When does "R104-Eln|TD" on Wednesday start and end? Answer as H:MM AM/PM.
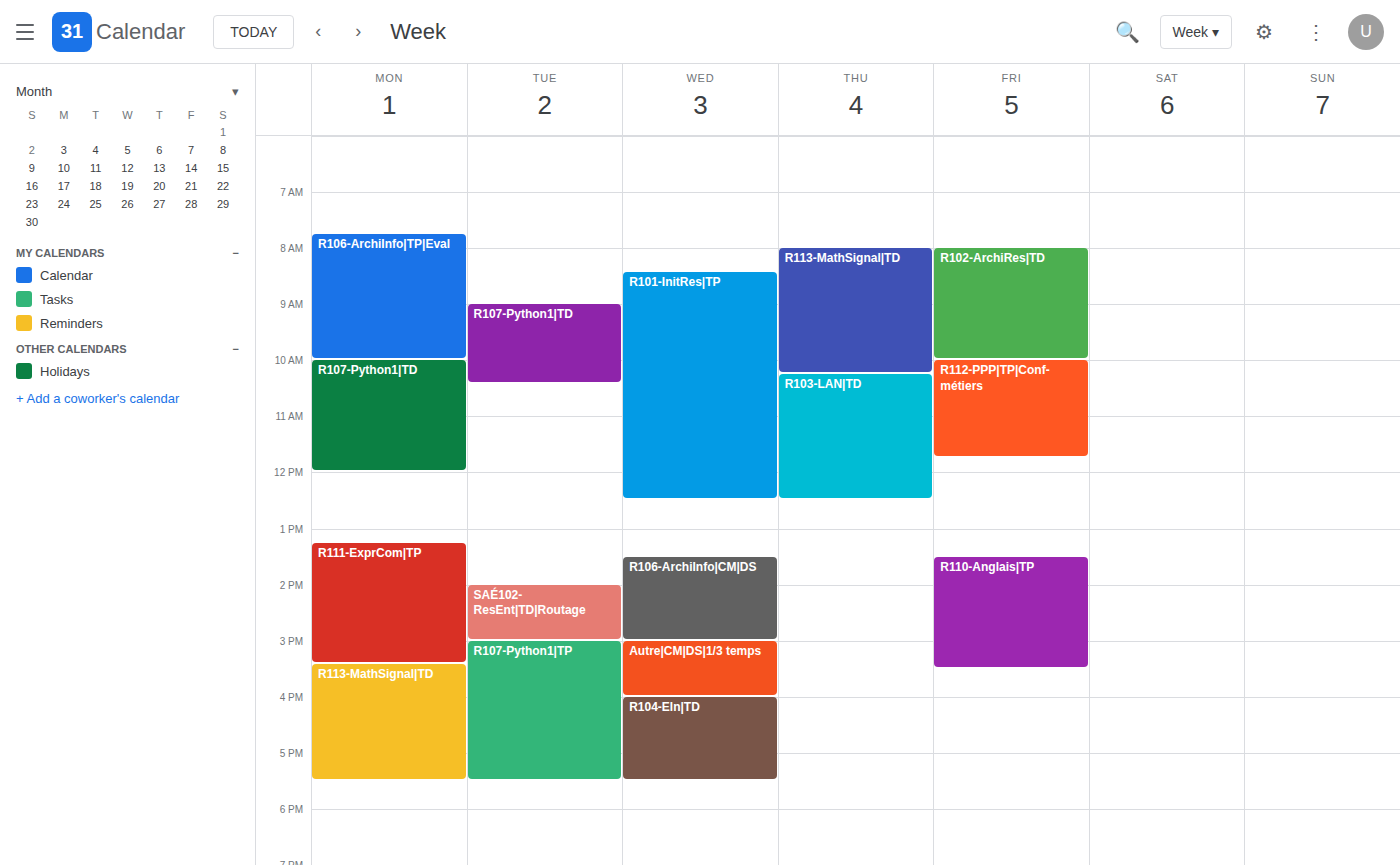
4:00 PM to 5:30 PM